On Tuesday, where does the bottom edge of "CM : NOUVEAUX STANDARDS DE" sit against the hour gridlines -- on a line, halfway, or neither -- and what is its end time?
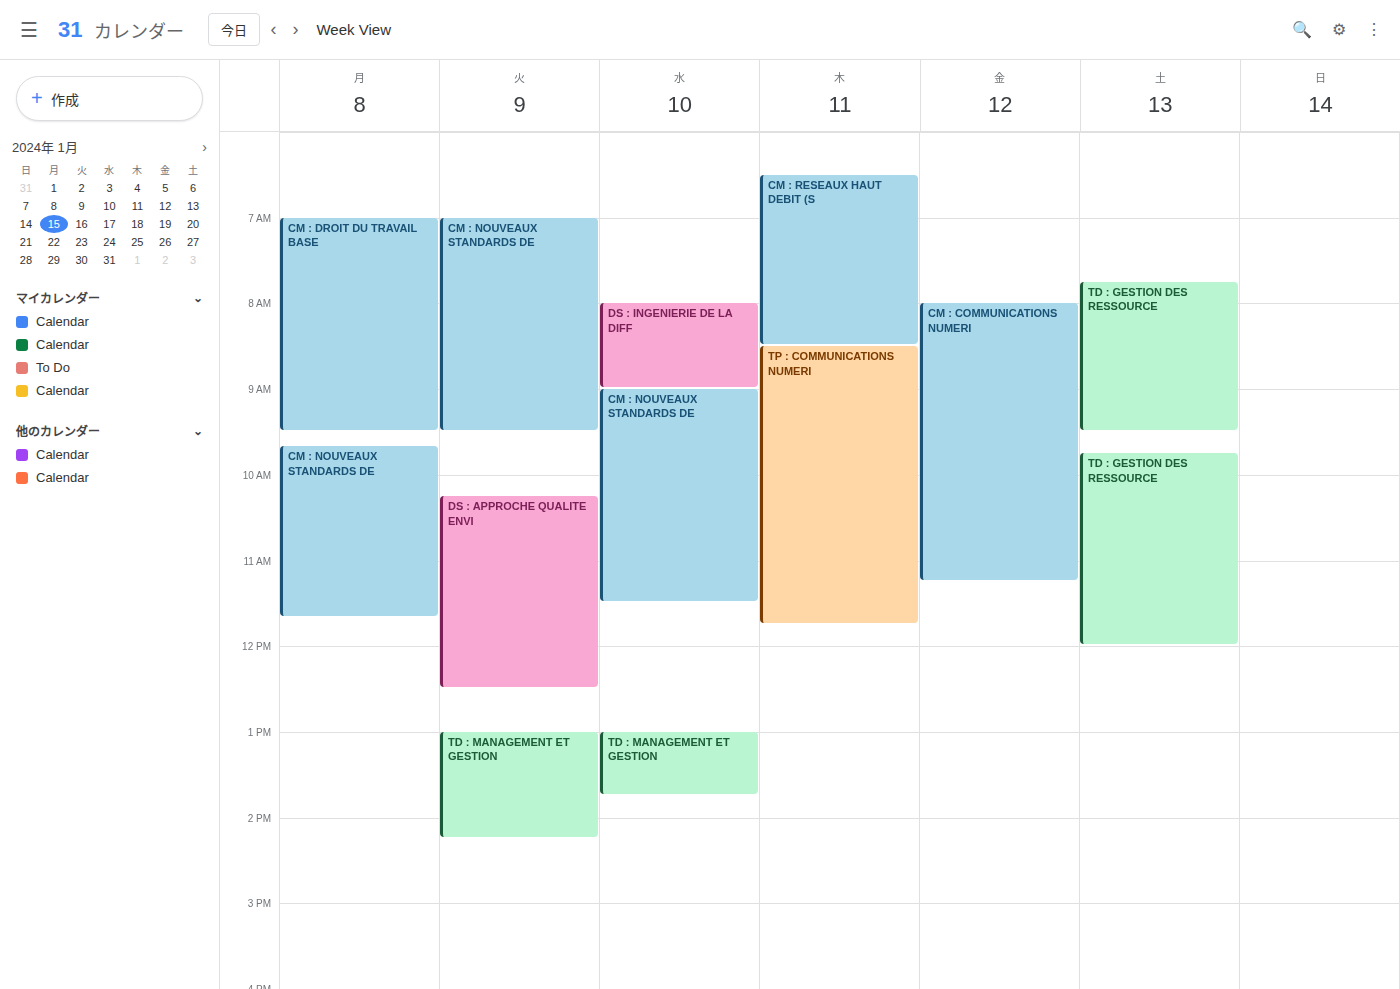
9:30 AM -- halfway between the 9 AM and 10 AM lines.